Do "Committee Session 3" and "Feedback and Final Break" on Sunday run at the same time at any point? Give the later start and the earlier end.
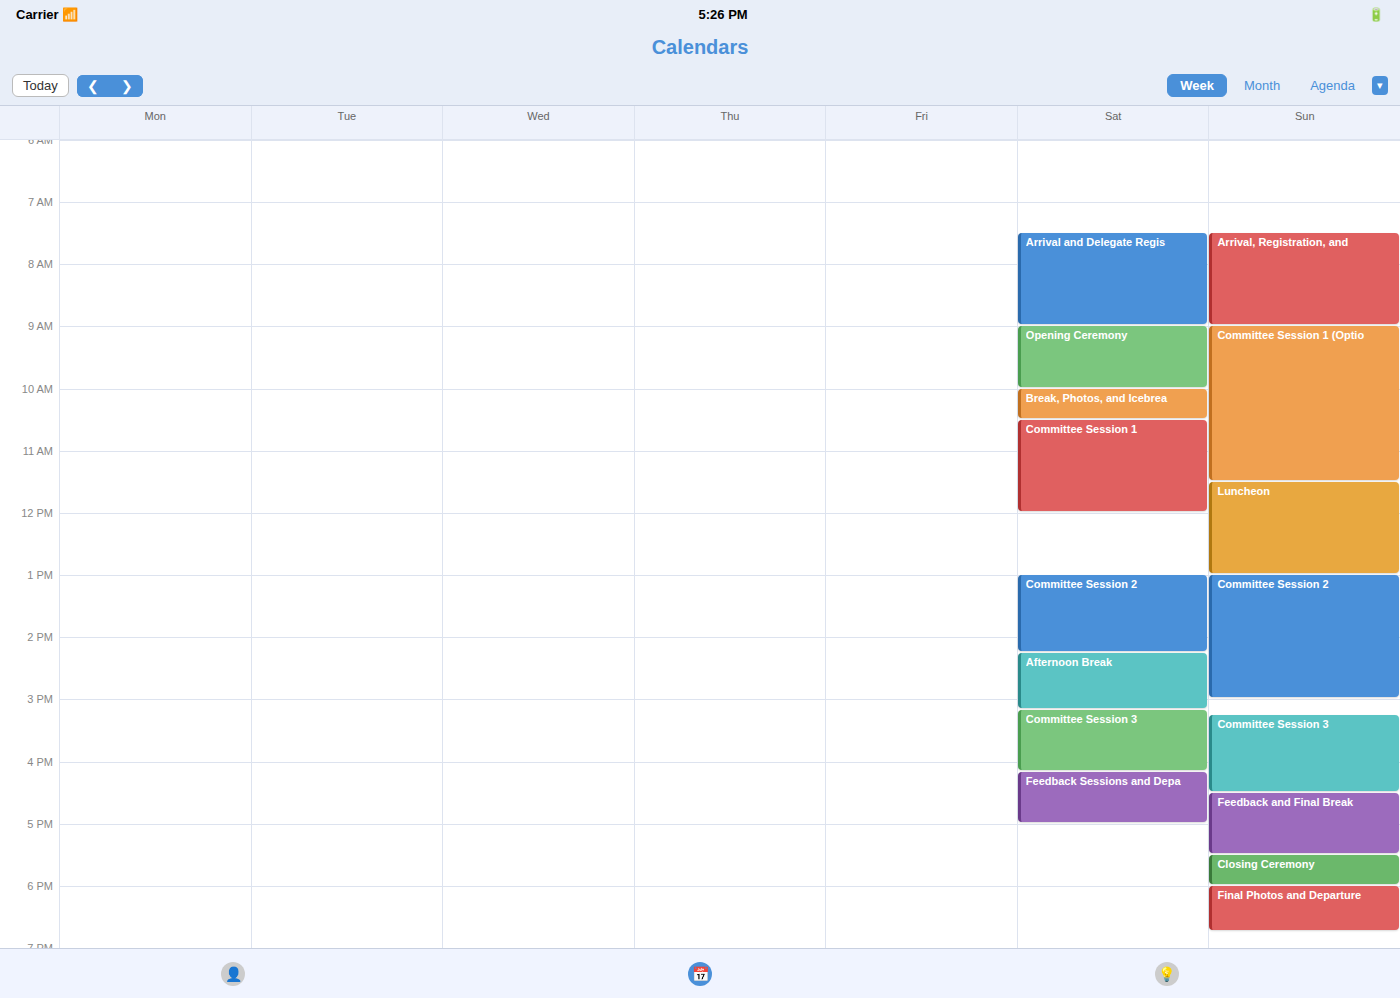
"Committee Session 3" ends at 4:30 PM, exactly when "Feedback and Final Break" starts -- they touch but do not overlap.